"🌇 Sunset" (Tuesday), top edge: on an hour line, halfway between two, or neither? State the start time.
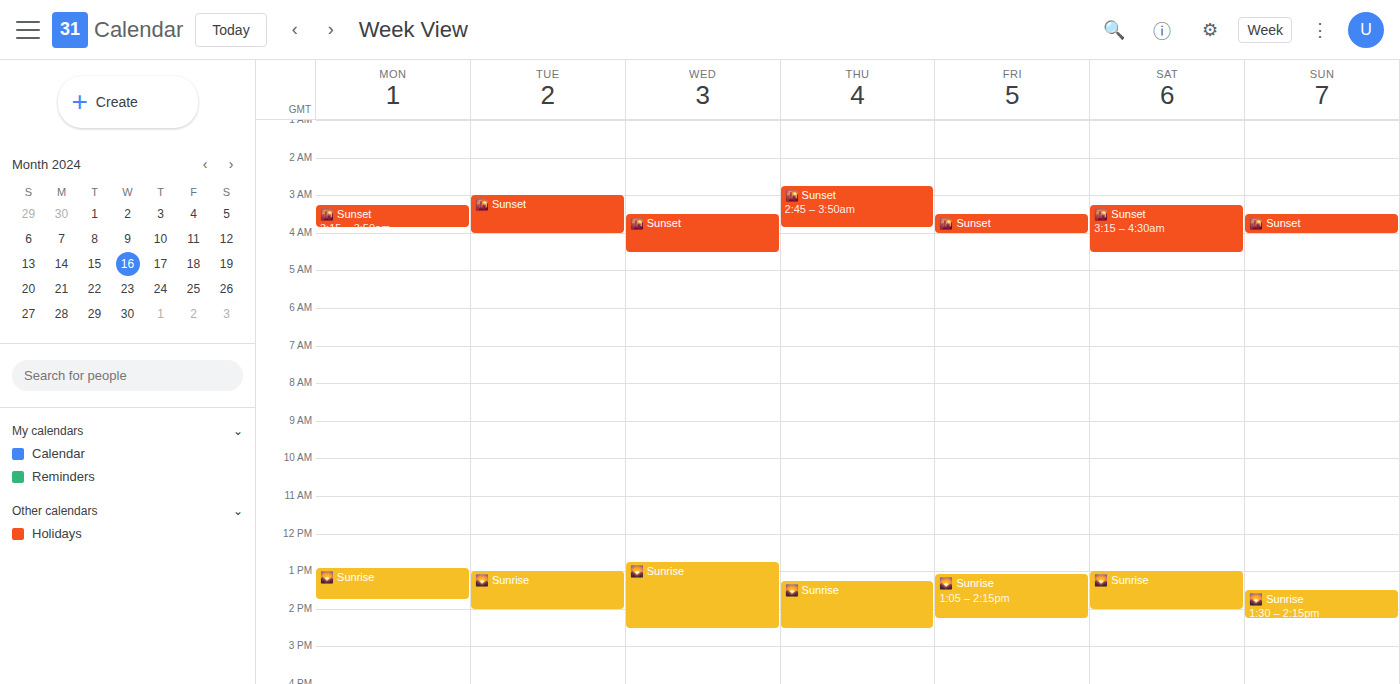
3:00 AM -- exactly on the 3 AM line.